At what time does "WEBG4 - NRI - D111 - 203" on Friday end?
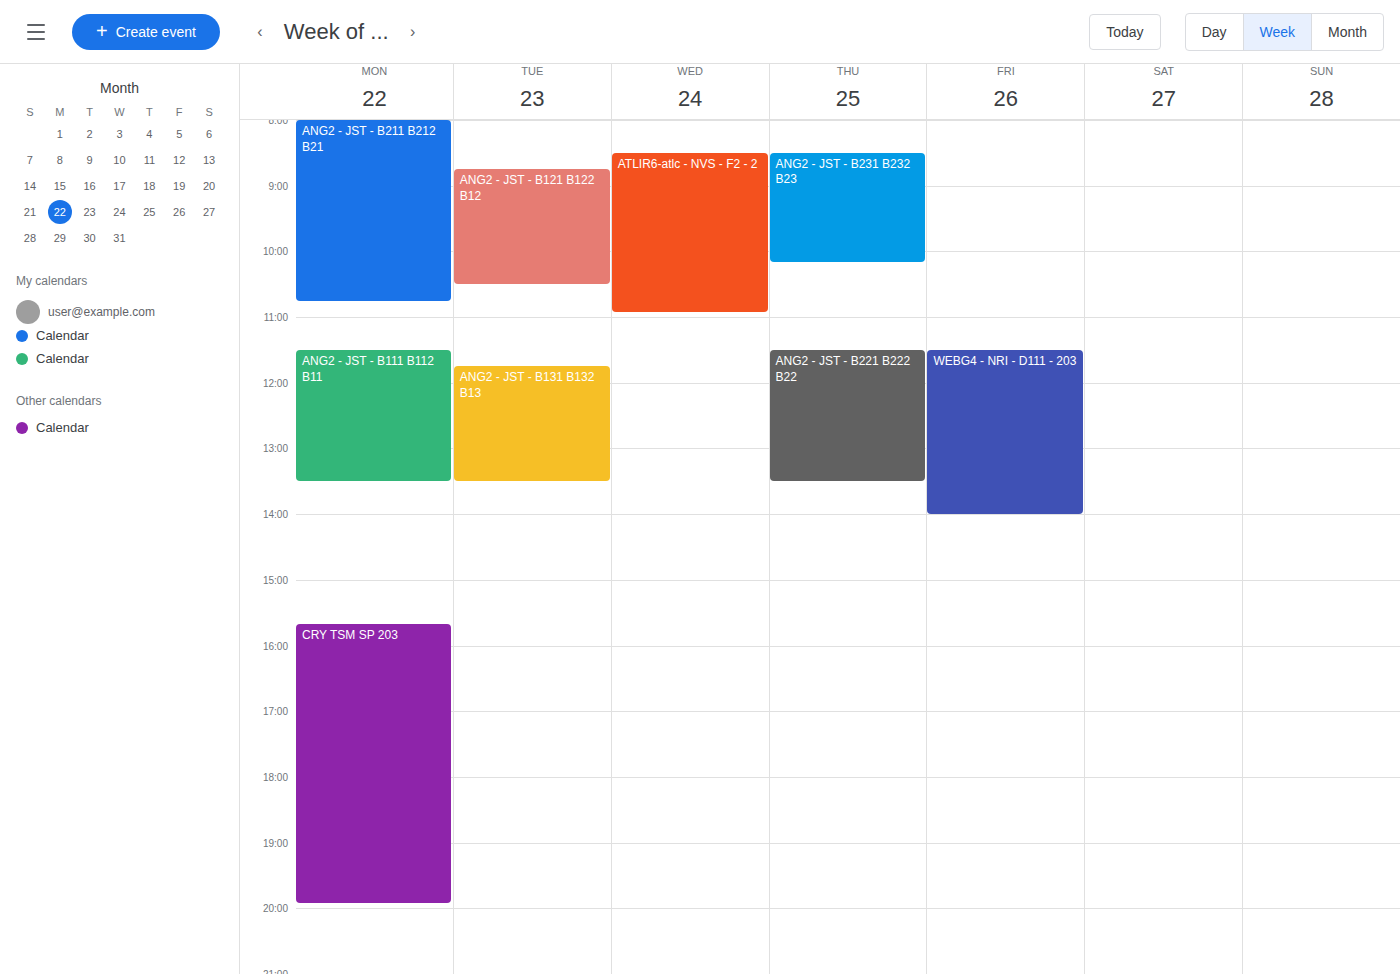
2:00 PM